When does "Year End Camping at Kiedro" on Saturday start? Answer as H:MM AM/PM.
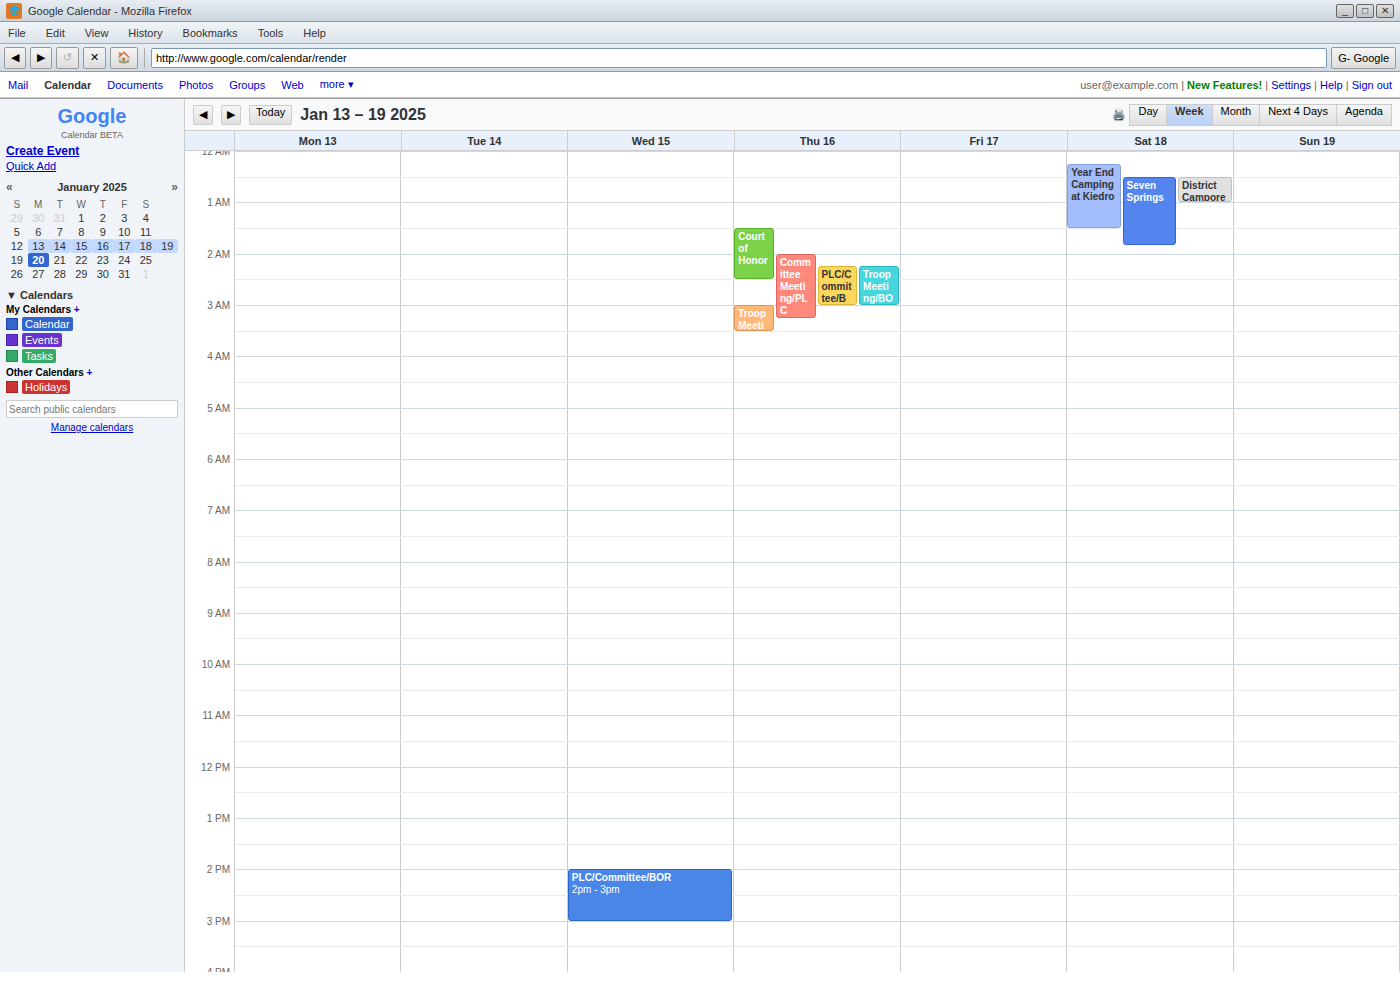
12:15 AM